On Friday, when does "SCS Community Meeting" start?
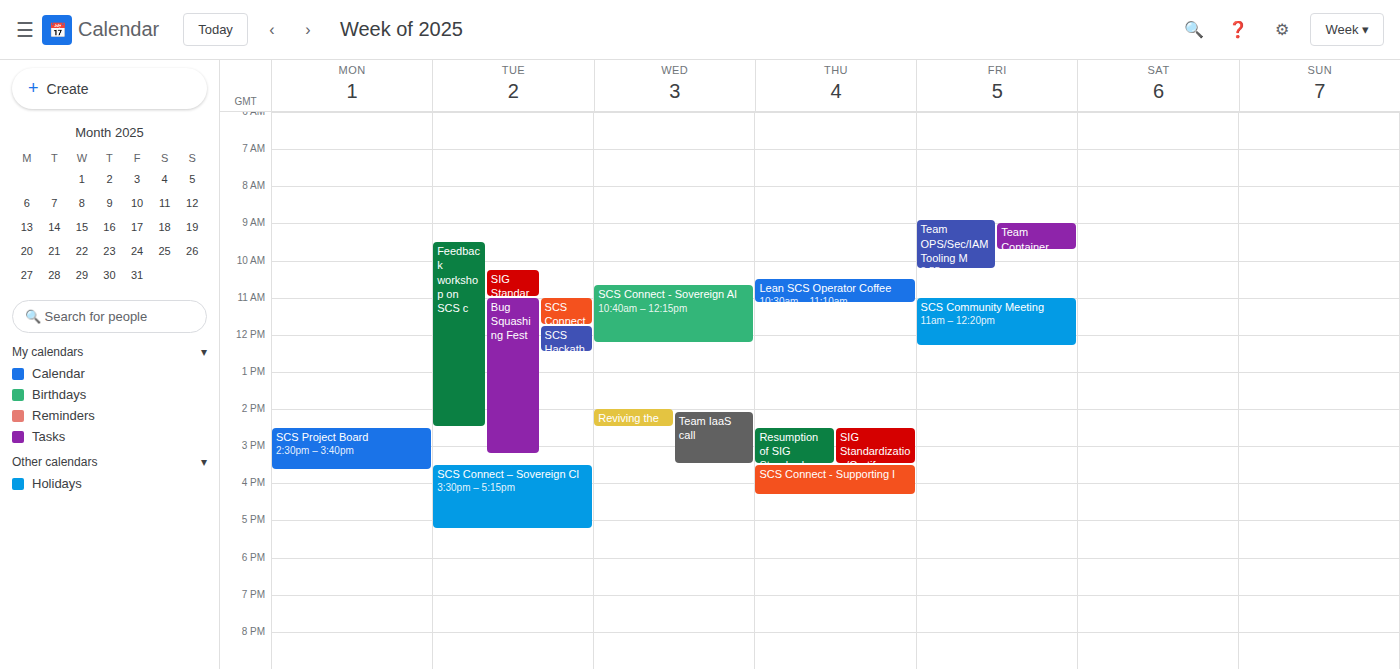
11:00 AM